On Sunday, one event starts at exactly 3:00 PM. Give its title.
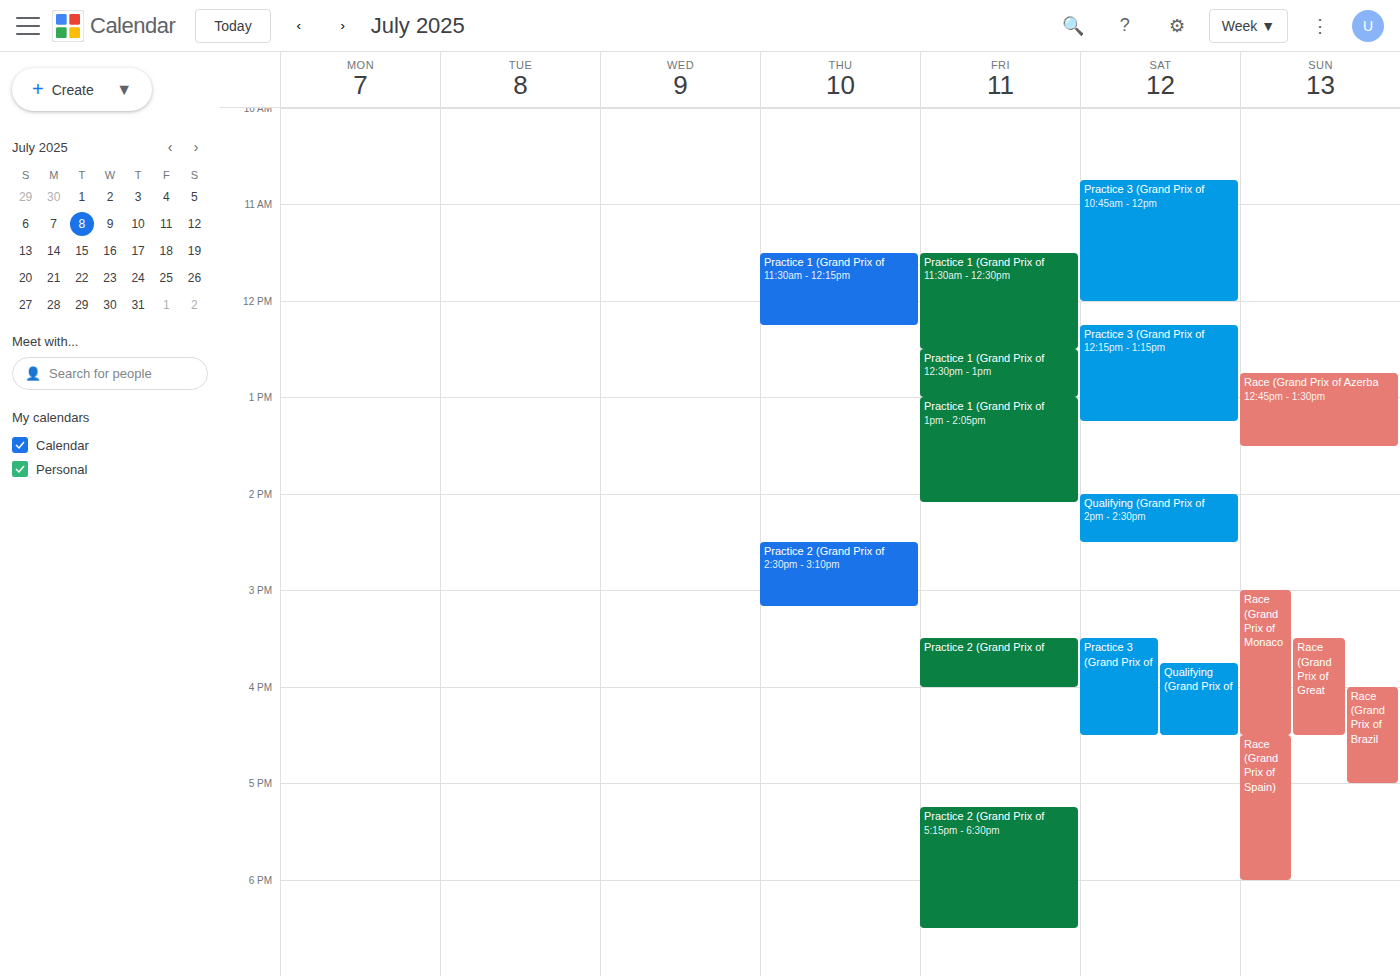
"Race (Grand Prix of Monaco"